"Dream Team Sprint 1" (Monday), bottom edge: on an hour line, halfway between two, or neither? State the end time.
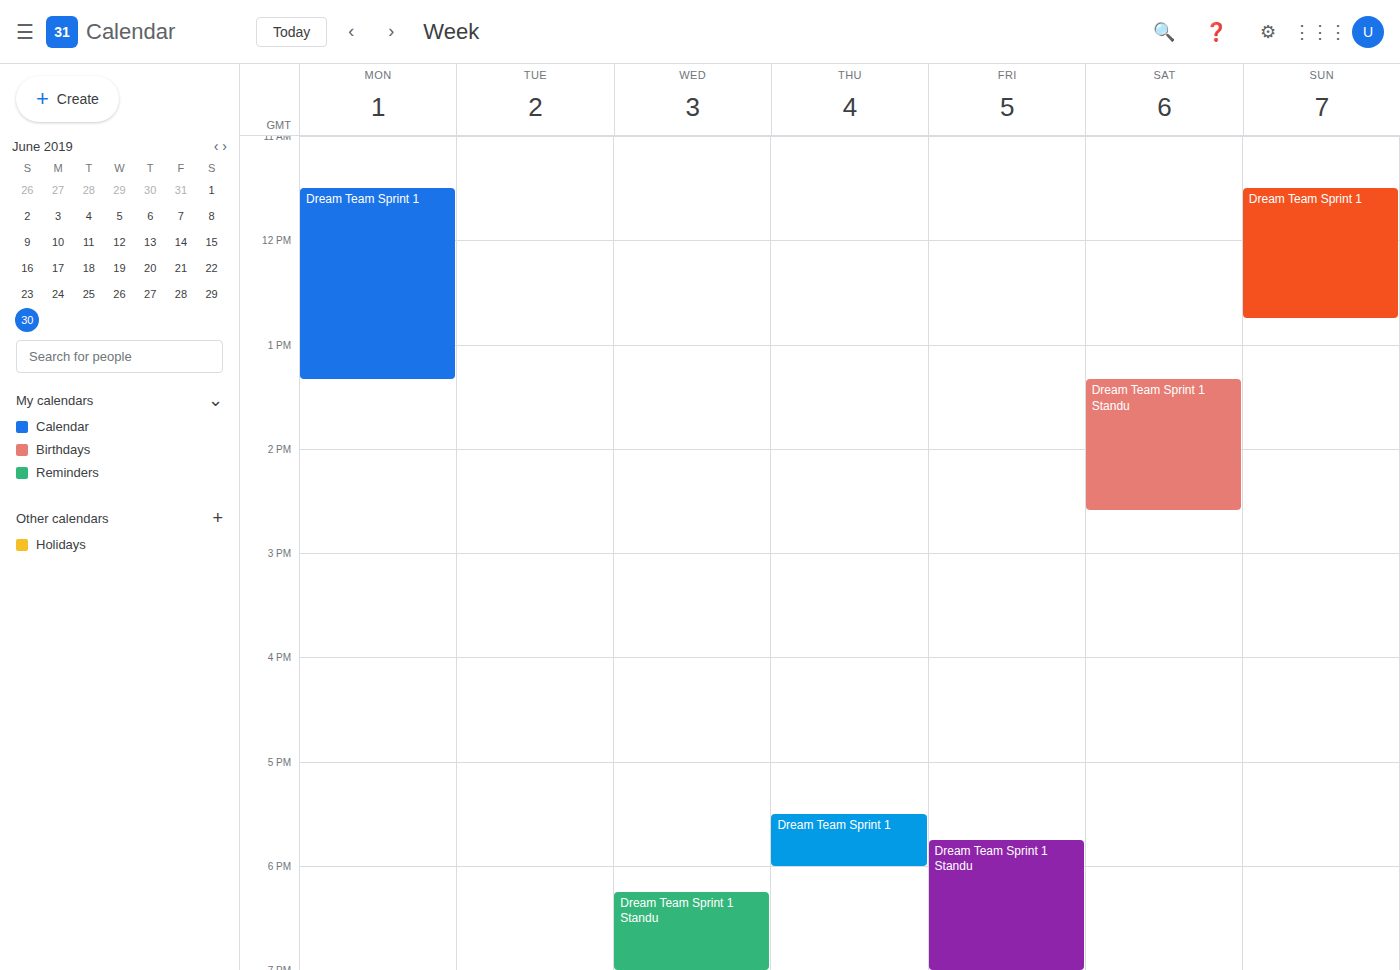
1:20 PM -- neither: 20 minutes below the 1 PM line and 40 minutes above the 2 PM line.